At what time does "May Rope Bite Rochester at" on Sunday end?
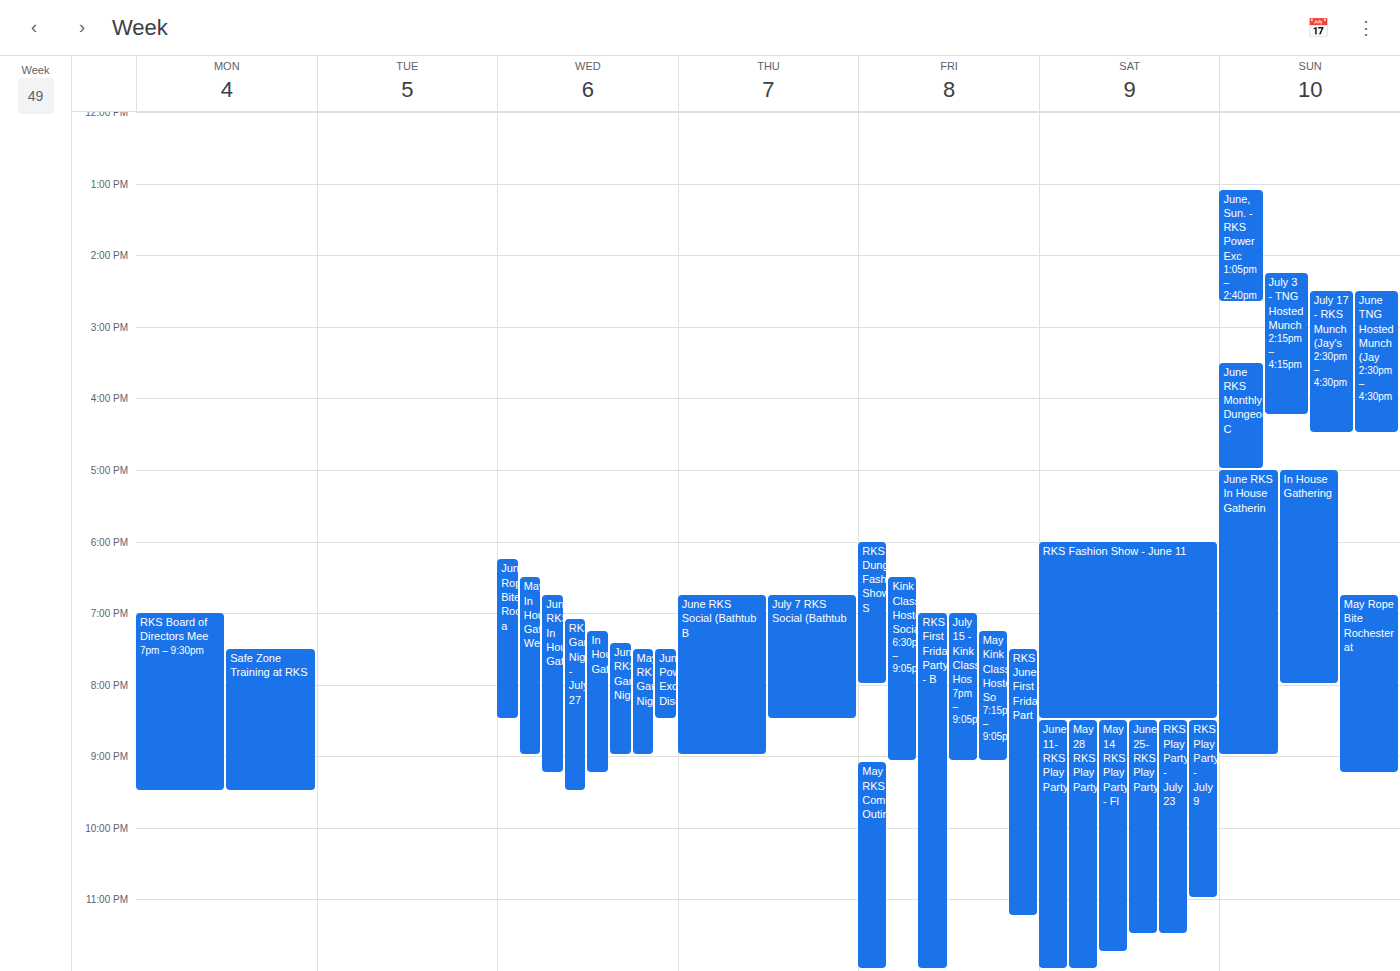
9:15 PM